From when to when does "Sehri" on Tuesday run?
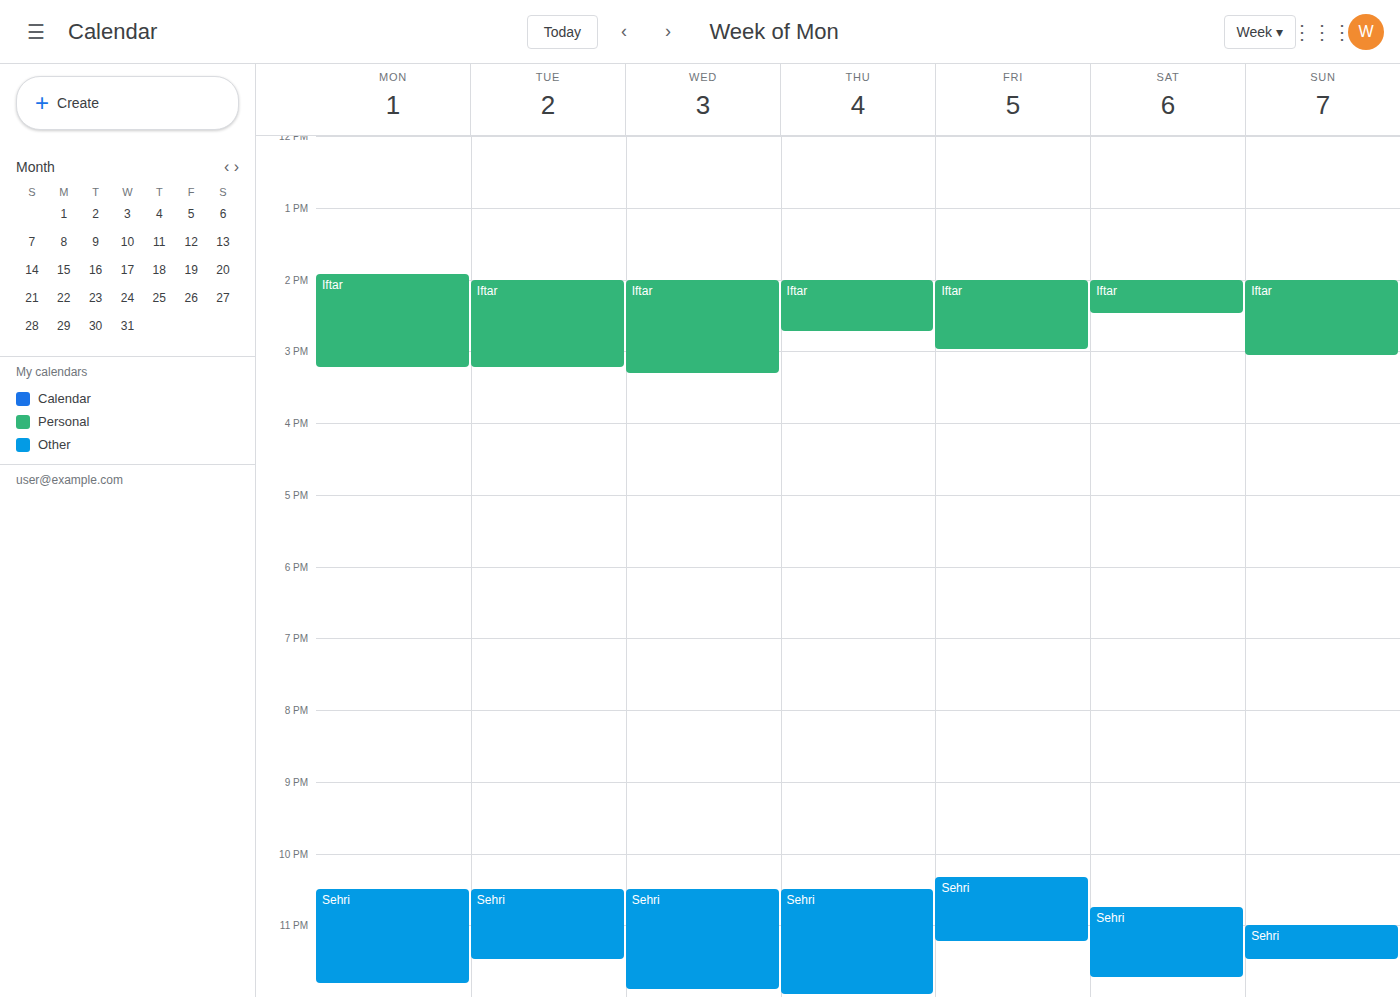
22:30 to 23:30